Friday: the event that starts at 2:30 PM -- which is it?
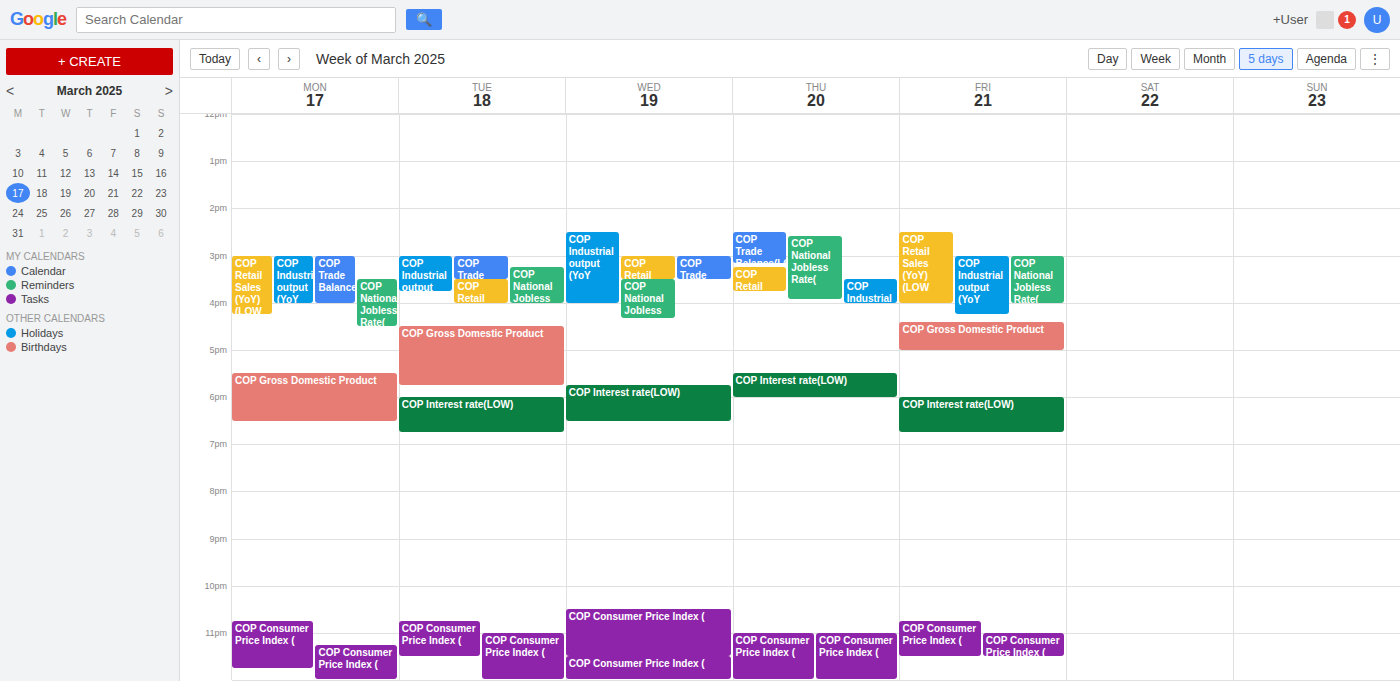
"COP Retail Sales (YoY)(LOW"